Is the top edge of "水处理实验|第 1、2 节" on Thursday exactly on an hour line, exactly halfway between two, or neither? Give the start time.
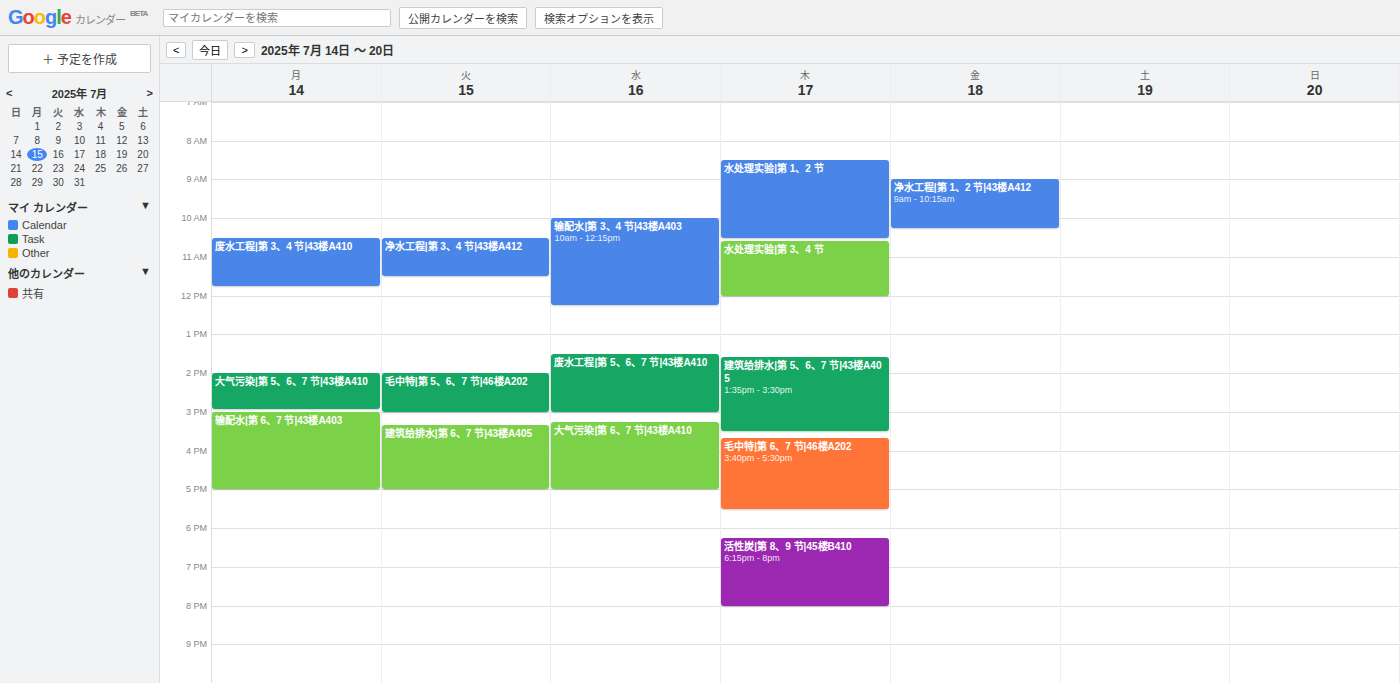
8:30 AM -- halfway between the 8 AM and 9 AM lines.